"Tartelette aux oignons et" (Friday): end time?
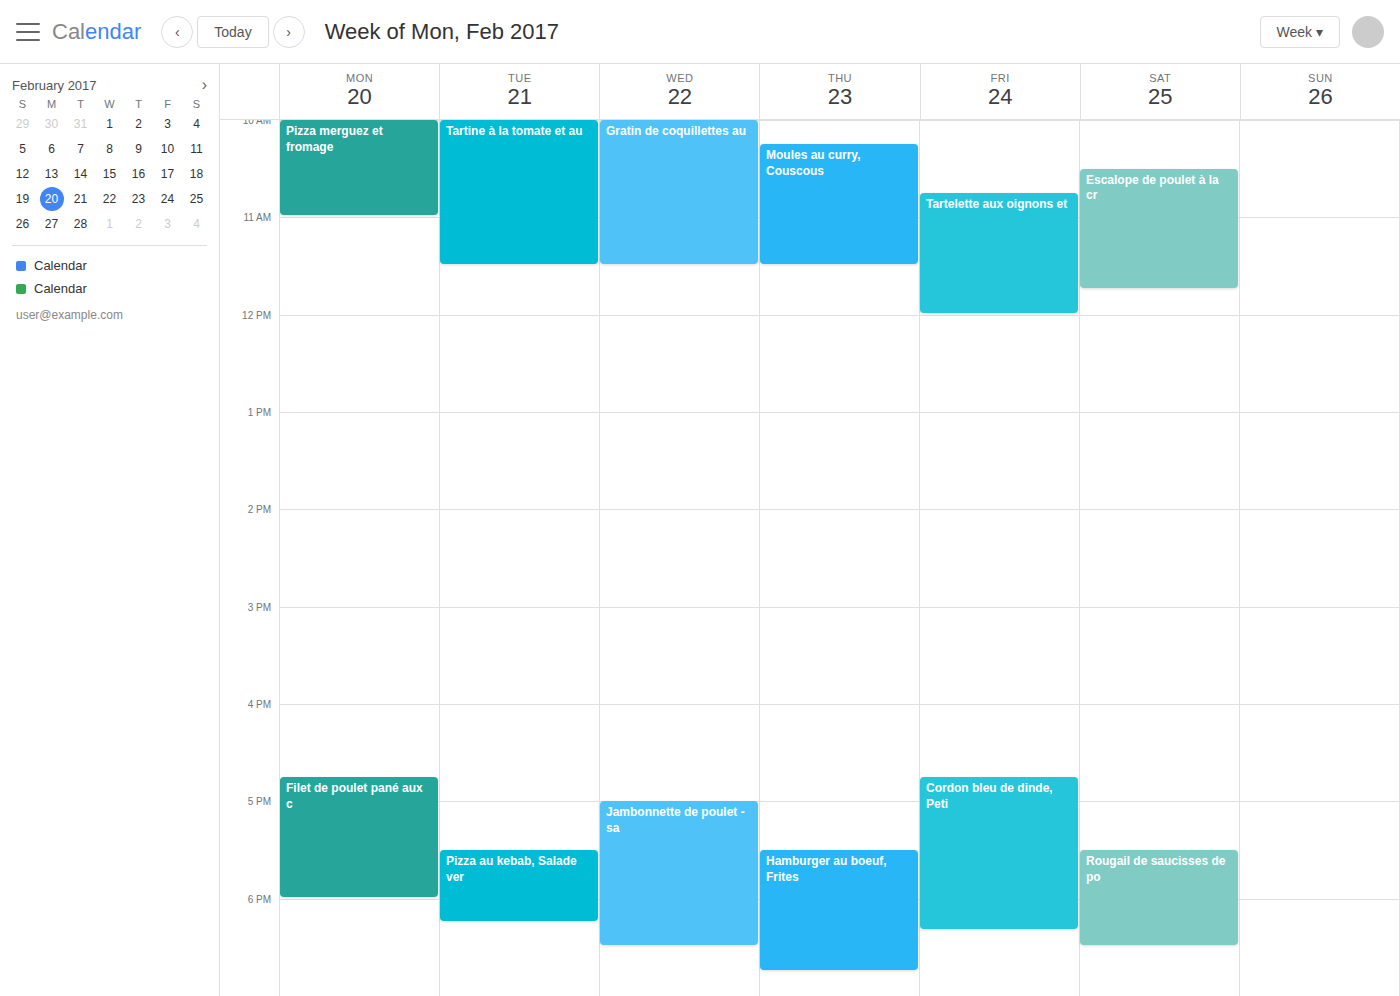
12:00 PM